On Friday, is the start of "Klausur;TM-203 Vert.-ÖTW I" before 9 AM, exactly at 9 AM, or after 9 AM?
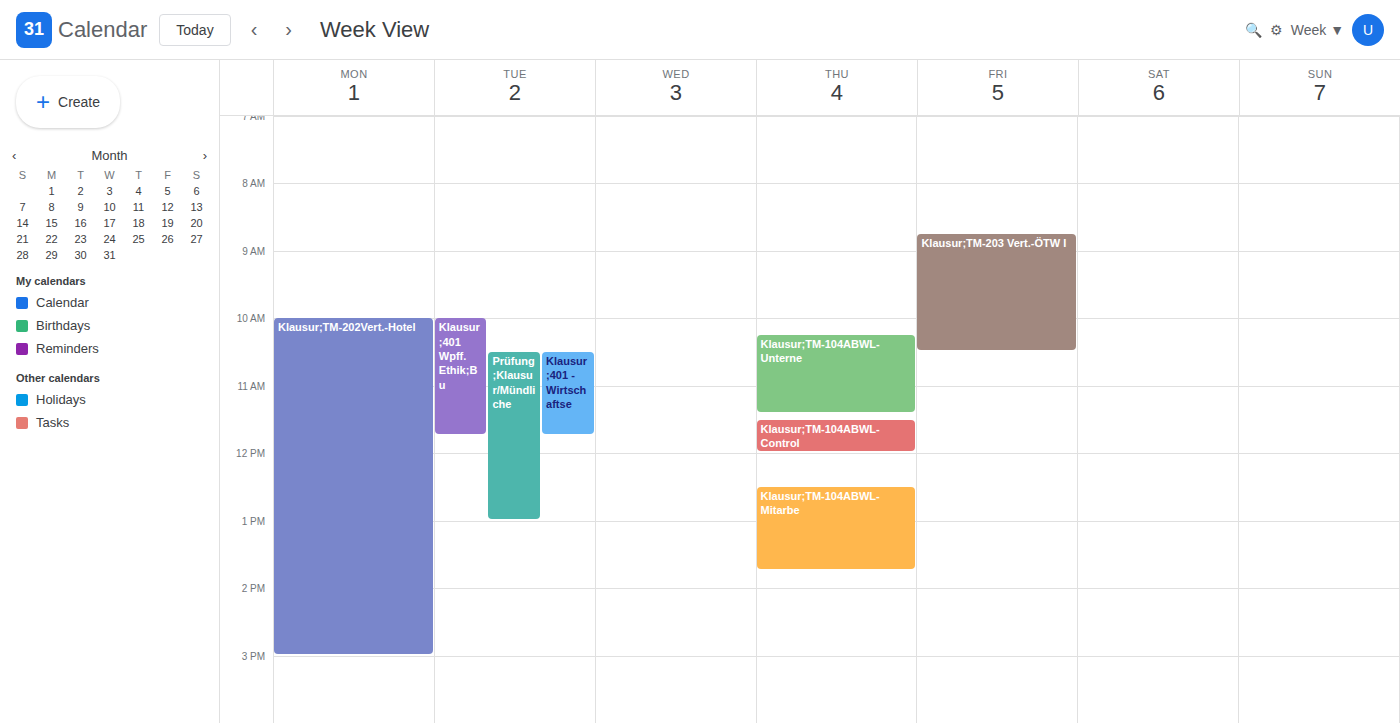
8:45 AM -- before 9 AM, 15 minutes above the 9 AM line.